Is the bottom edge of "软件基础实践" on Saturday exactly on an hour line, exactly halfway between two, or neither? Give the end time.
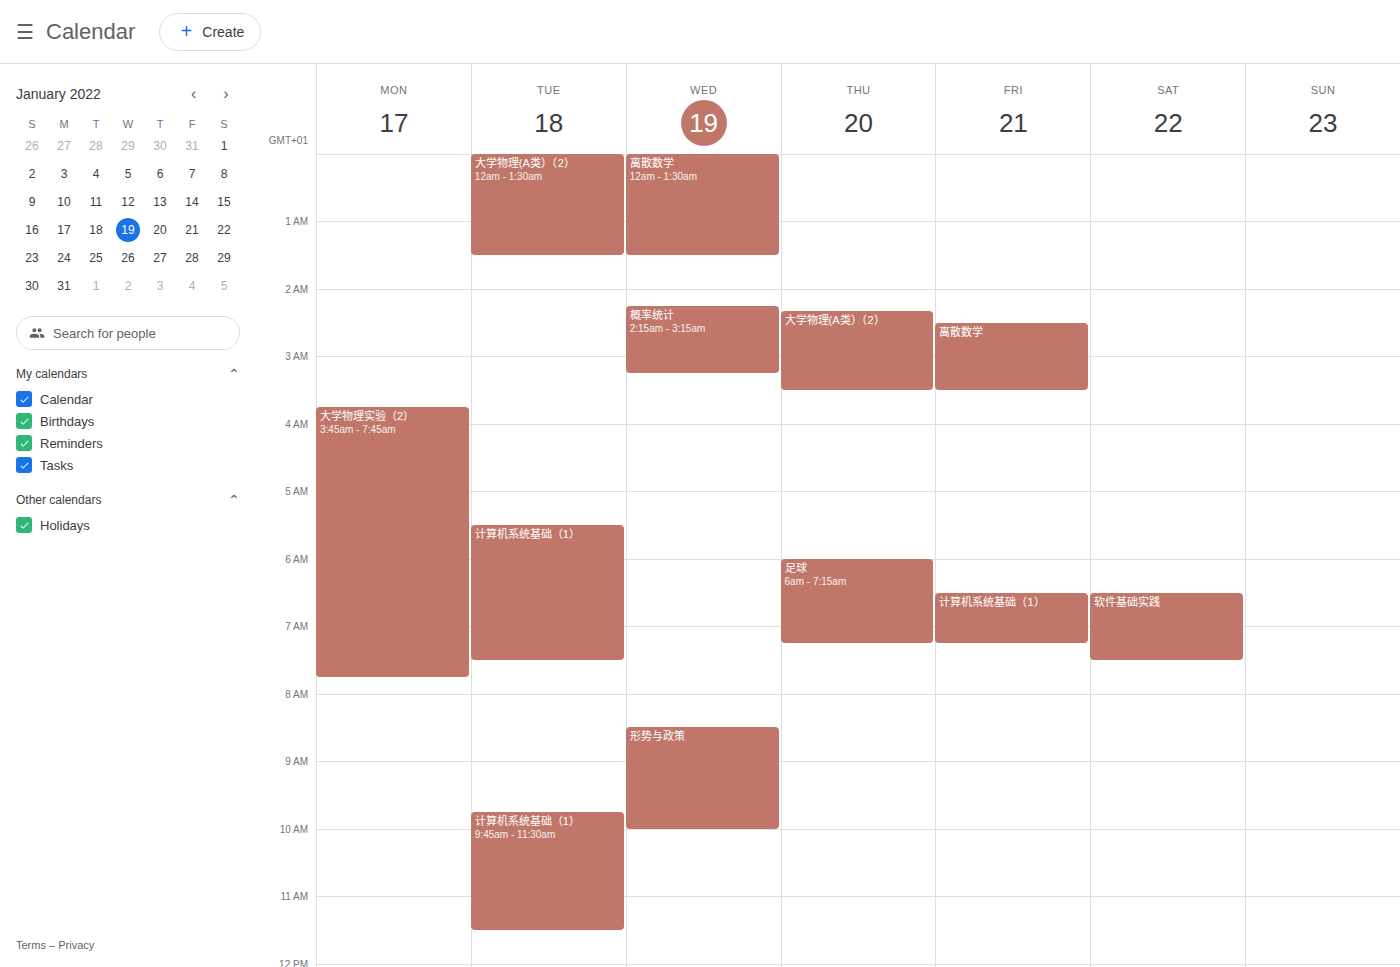
7:30 AM -- halfway between the 7 AM and 8 AM lines.